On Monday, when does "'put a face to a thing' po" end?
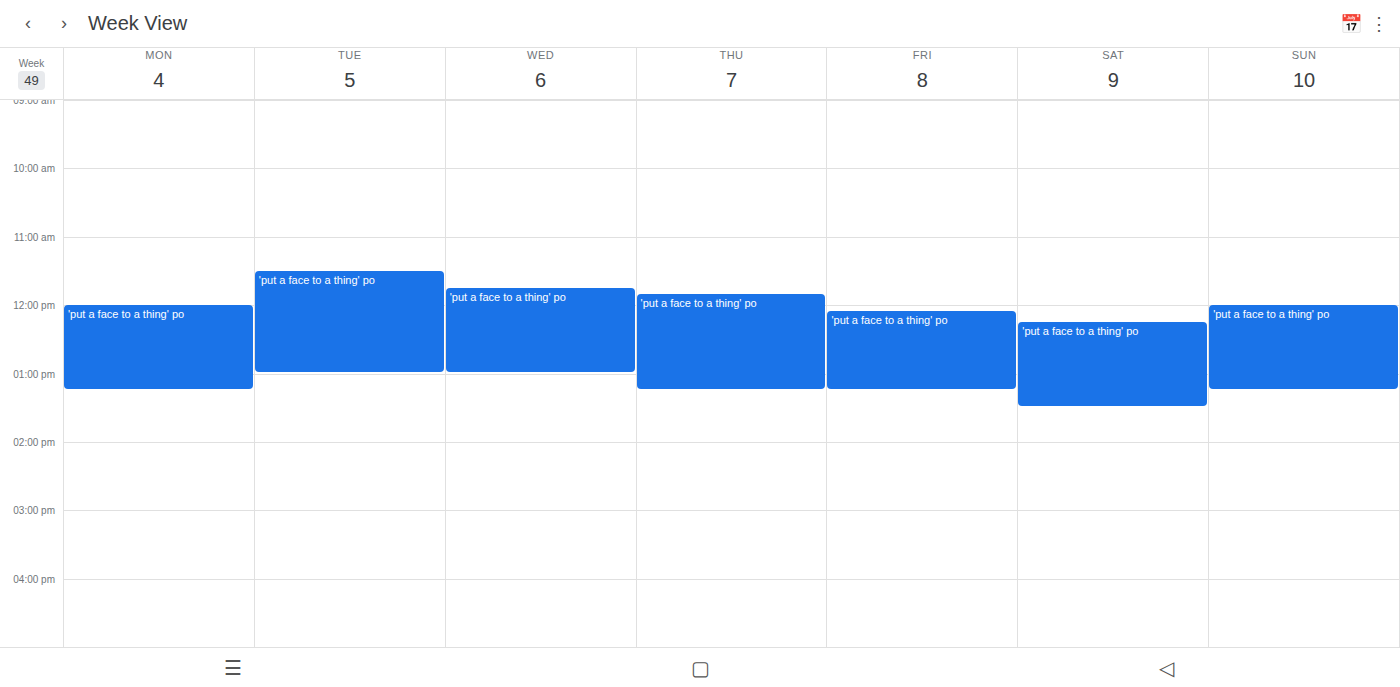
1:15 PM